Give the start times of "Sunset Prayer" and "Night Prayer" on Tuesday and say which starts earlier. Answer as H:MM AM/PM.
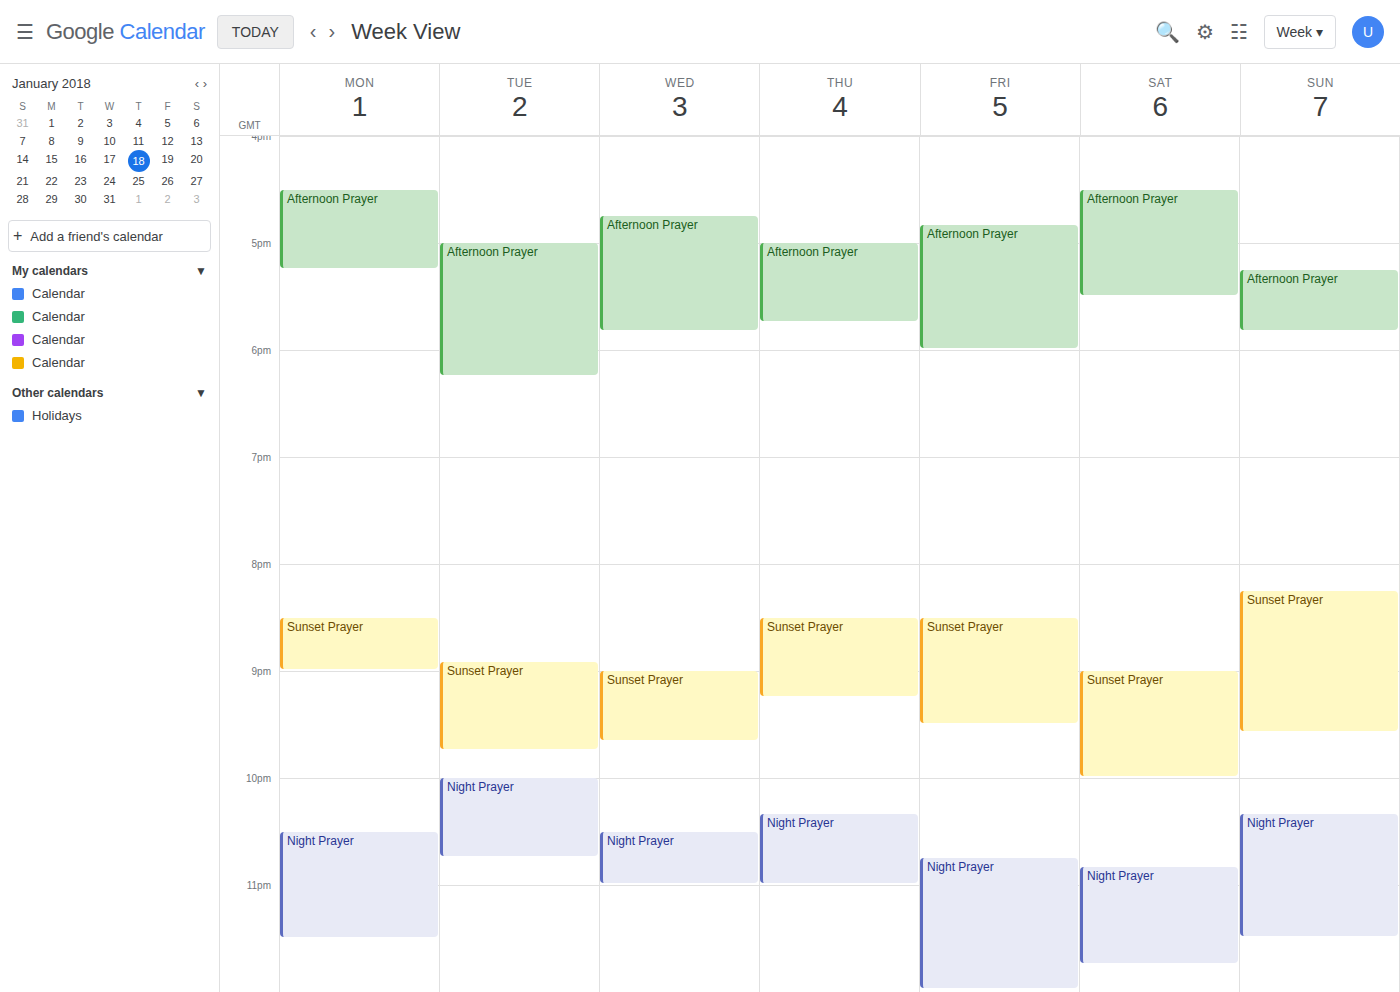
"Sunset Prayer" 8:55 PM; "Night Prayer" 10:00 PM.